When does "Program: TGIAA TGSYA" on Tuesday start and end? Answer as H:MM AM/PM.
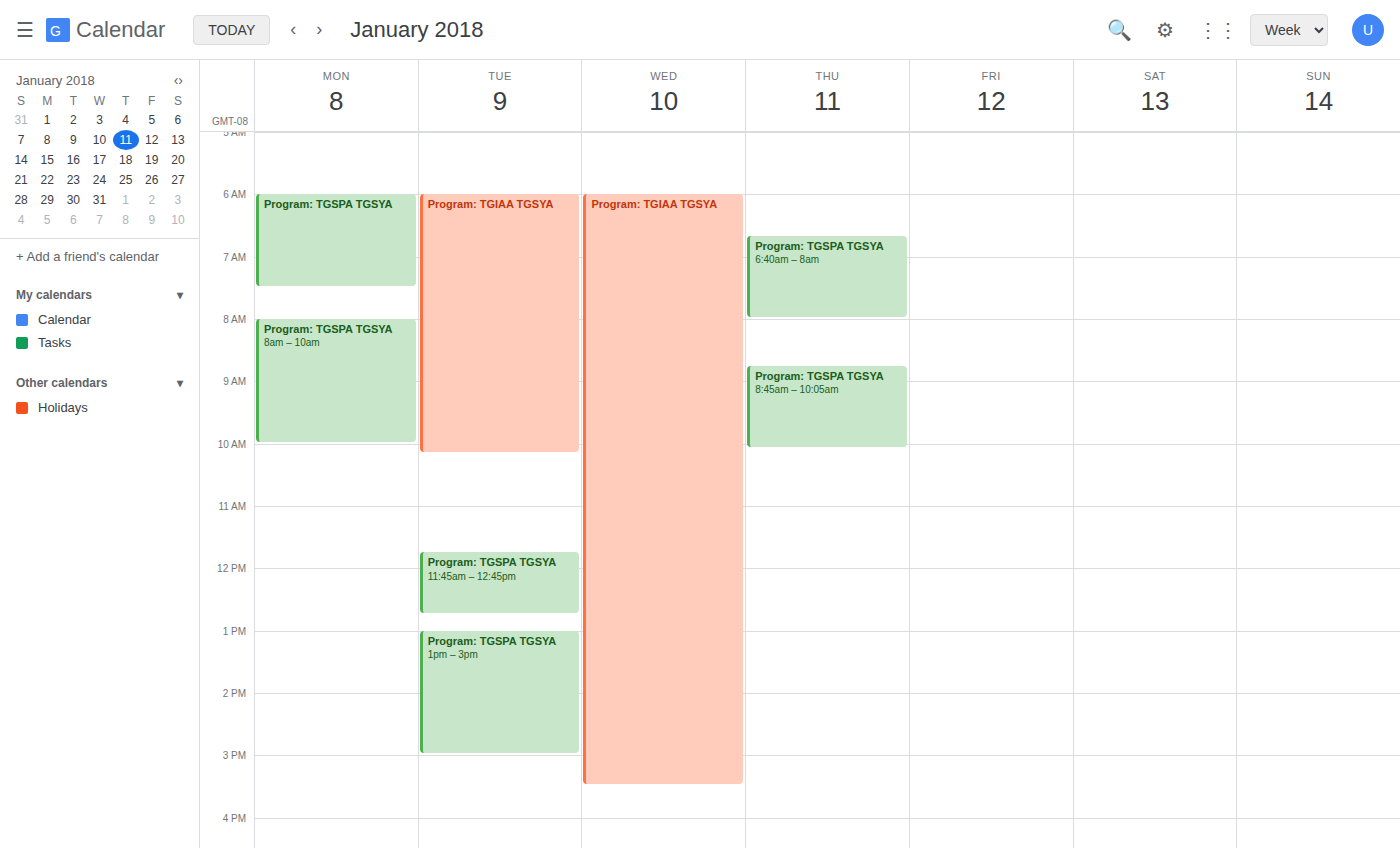
6:00 AM to 10:10 AM